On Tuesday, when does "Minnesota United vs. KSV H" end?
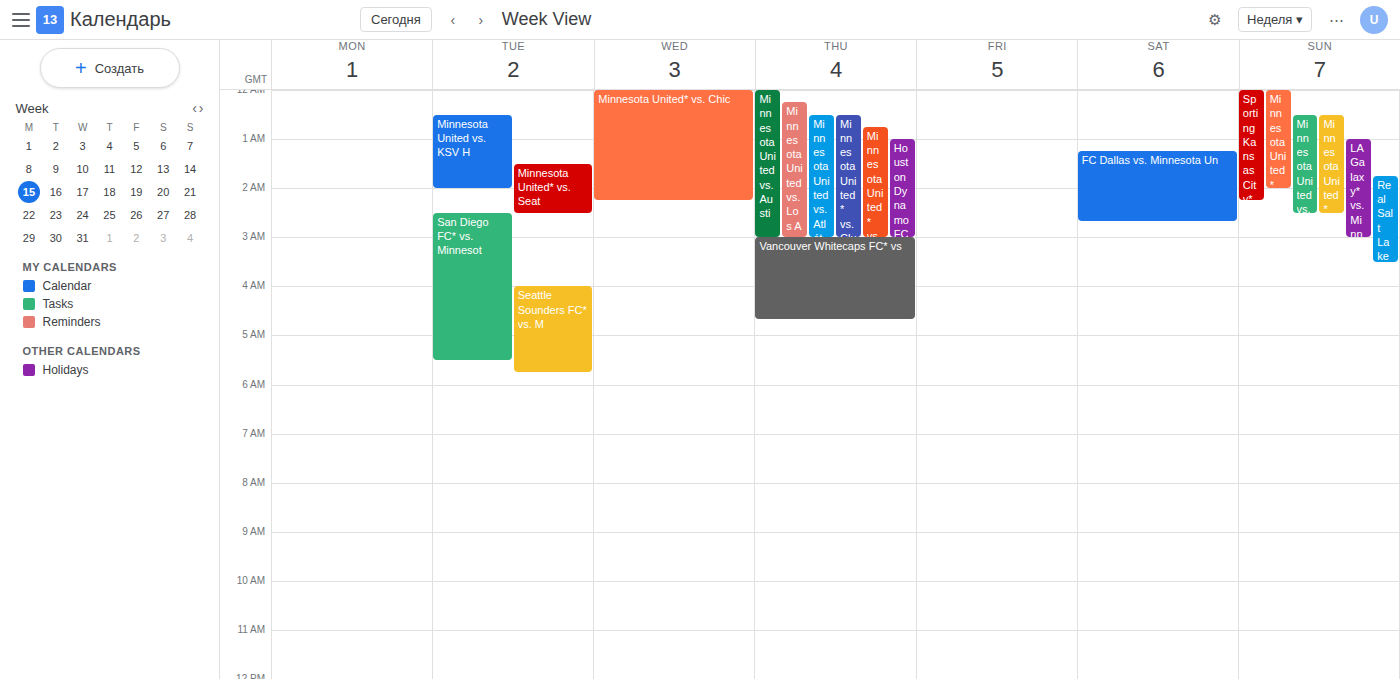
2:00 AM